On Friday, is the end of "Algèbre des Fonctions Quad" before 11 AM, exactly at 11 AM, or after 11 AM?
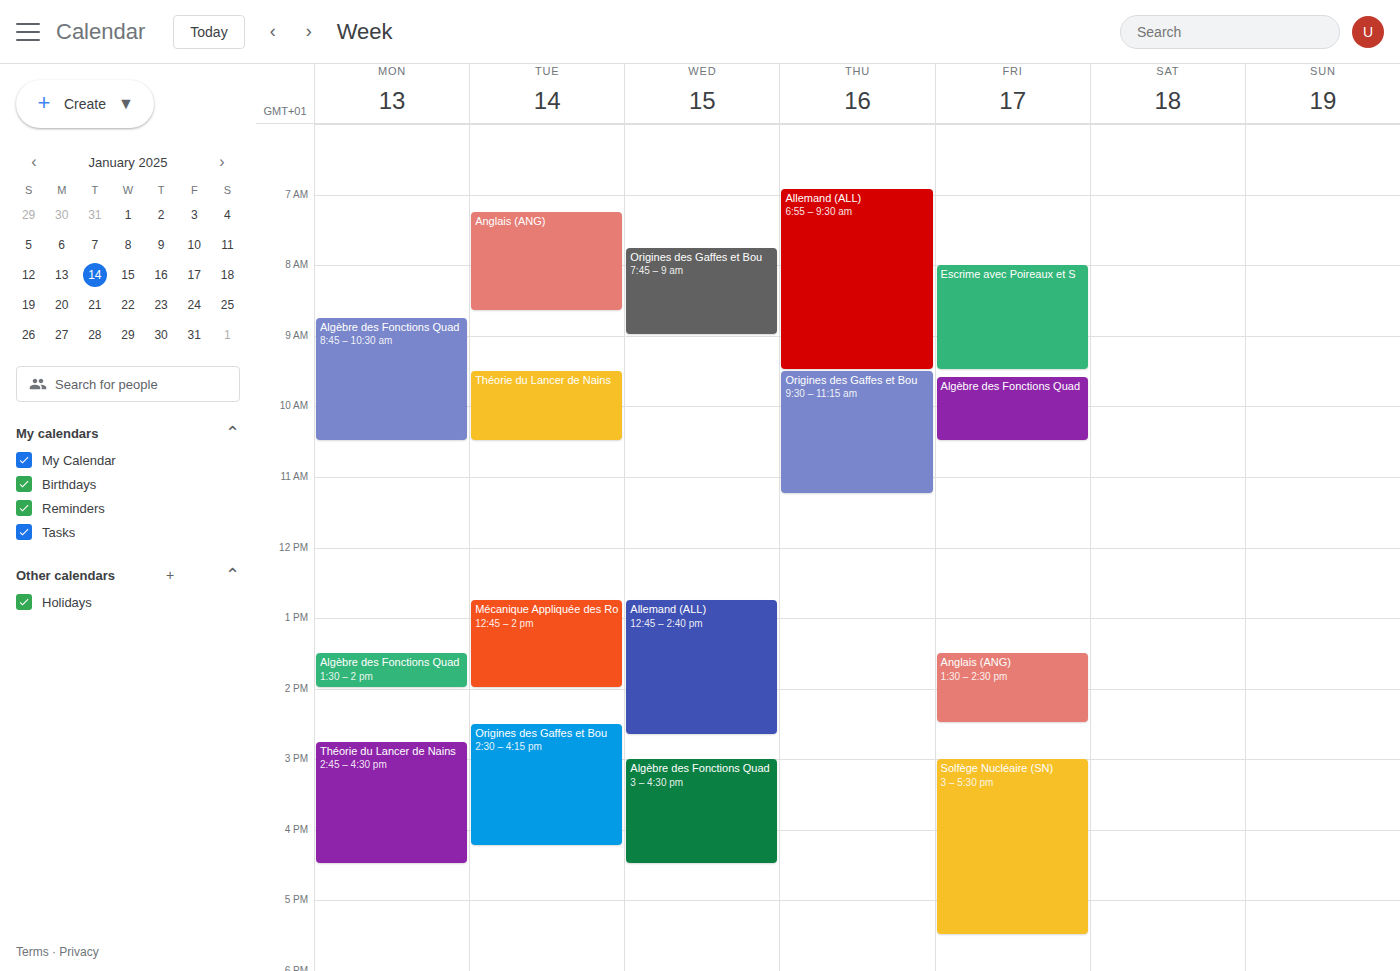
10:30 AM -- before 11 AM, 30 minutes above the 11 AM line.